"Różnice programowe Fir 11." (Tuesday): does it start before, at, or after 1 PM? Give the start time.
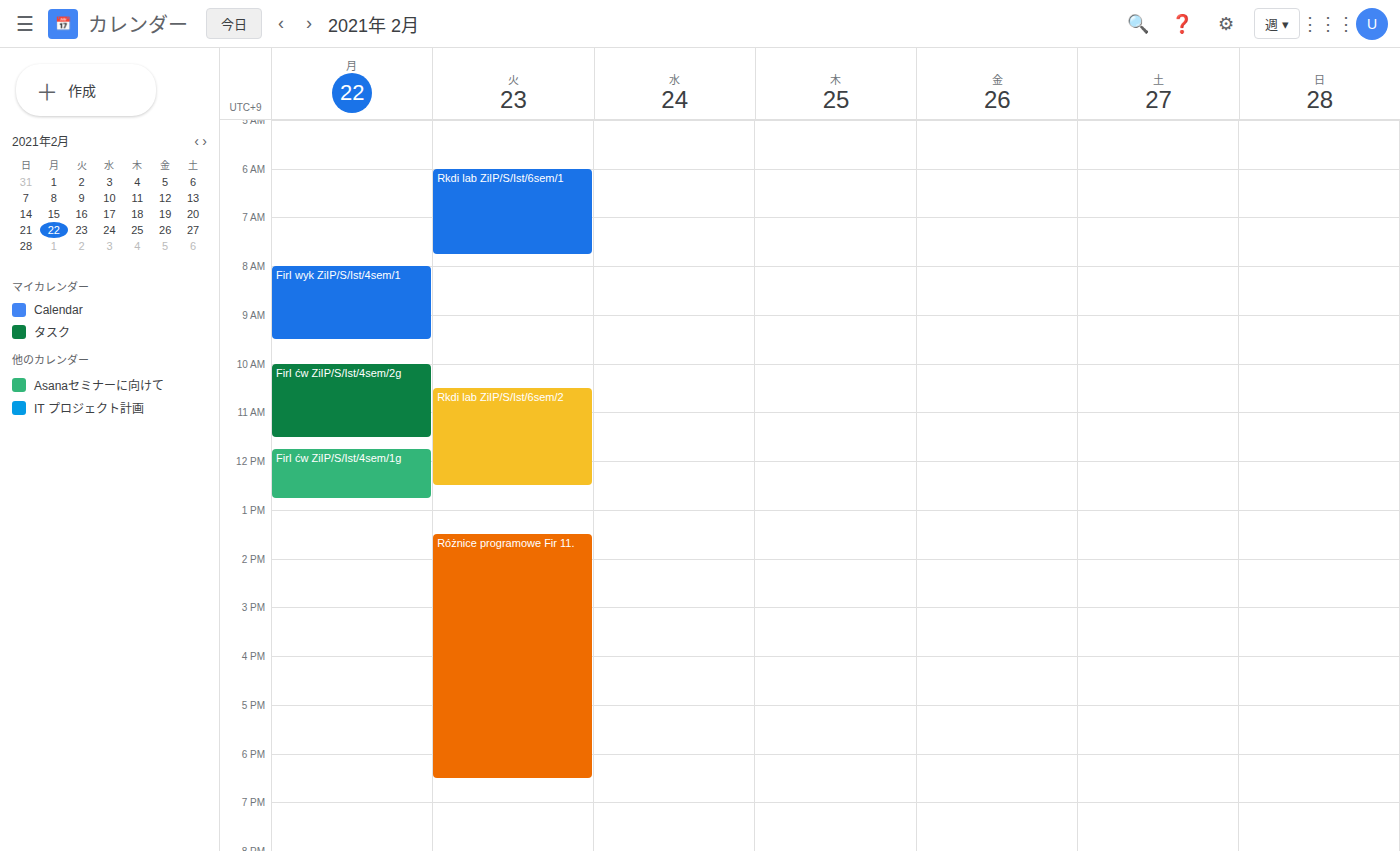
1:30 PM -- after 1 PM, 30 minutes below the 1 PM line.